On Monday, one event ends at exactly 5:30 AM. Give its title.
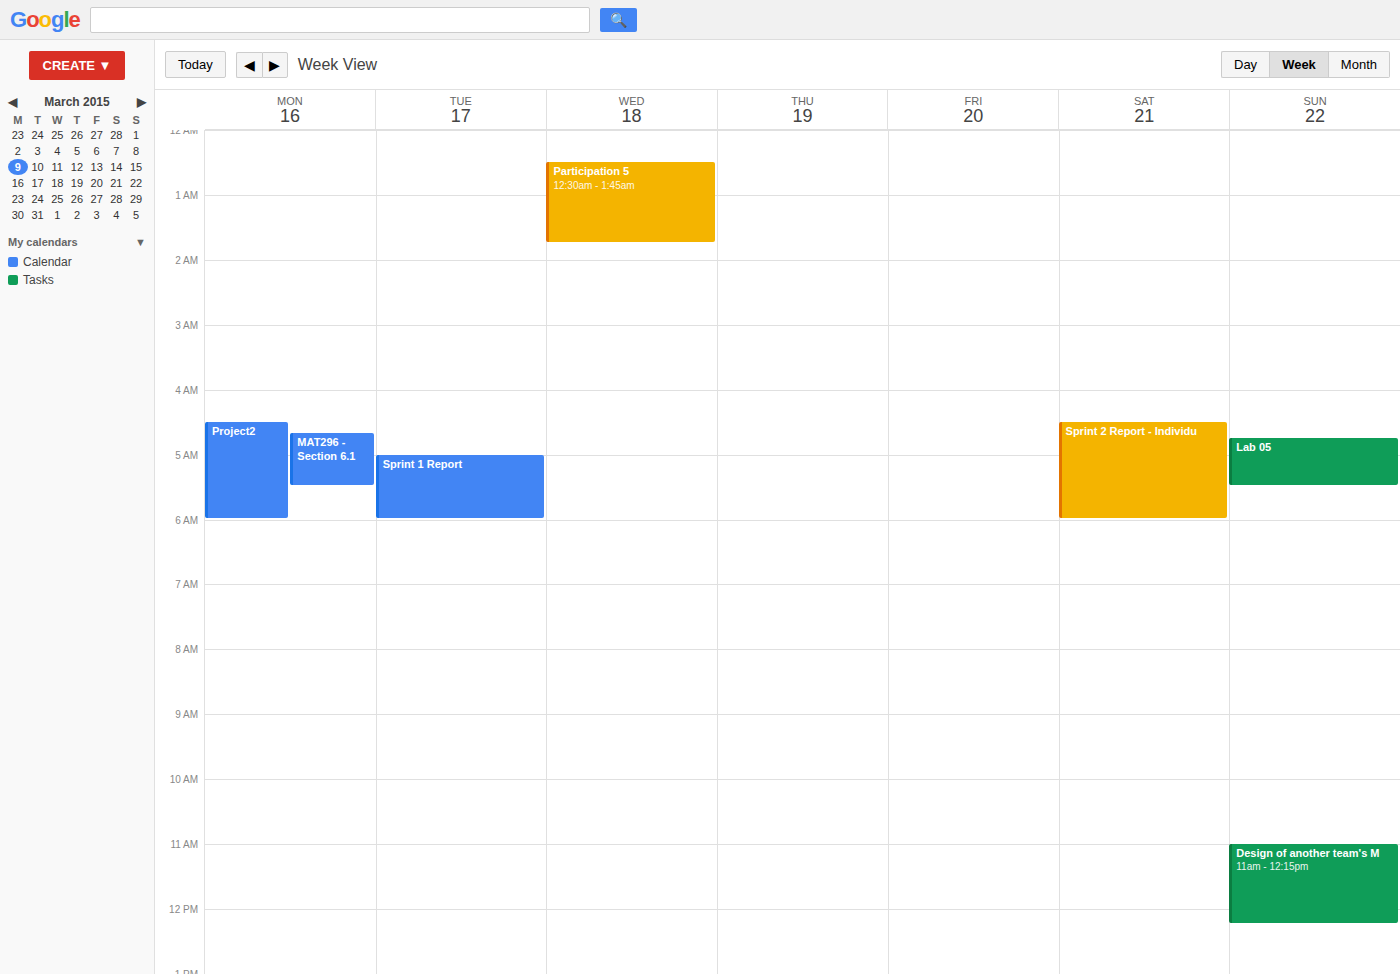
"MAT296 - Section 6.1"